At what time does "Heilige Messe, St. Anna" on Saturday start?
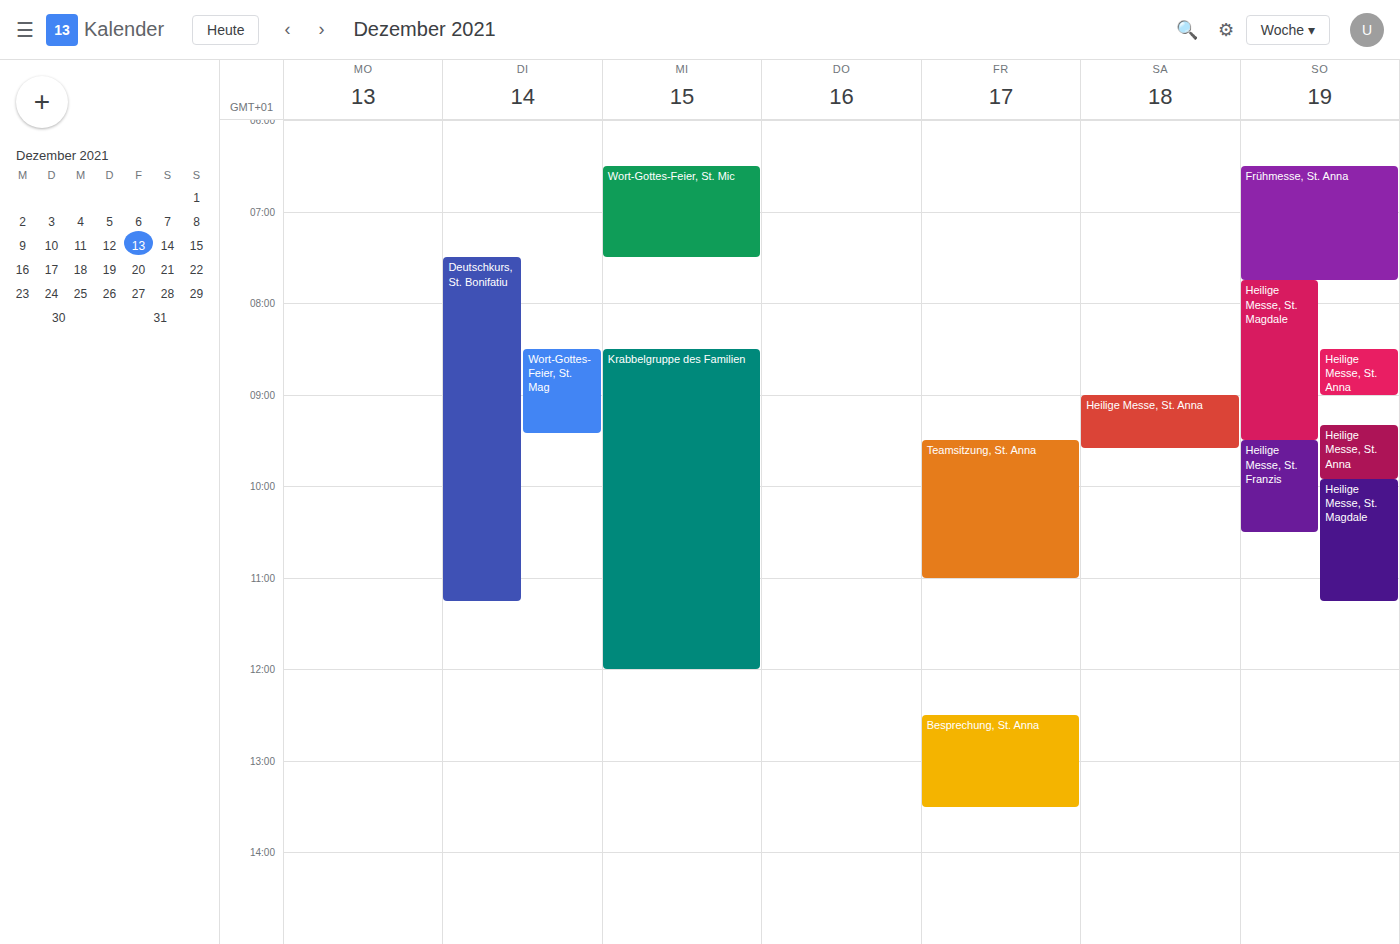
9:00 AM